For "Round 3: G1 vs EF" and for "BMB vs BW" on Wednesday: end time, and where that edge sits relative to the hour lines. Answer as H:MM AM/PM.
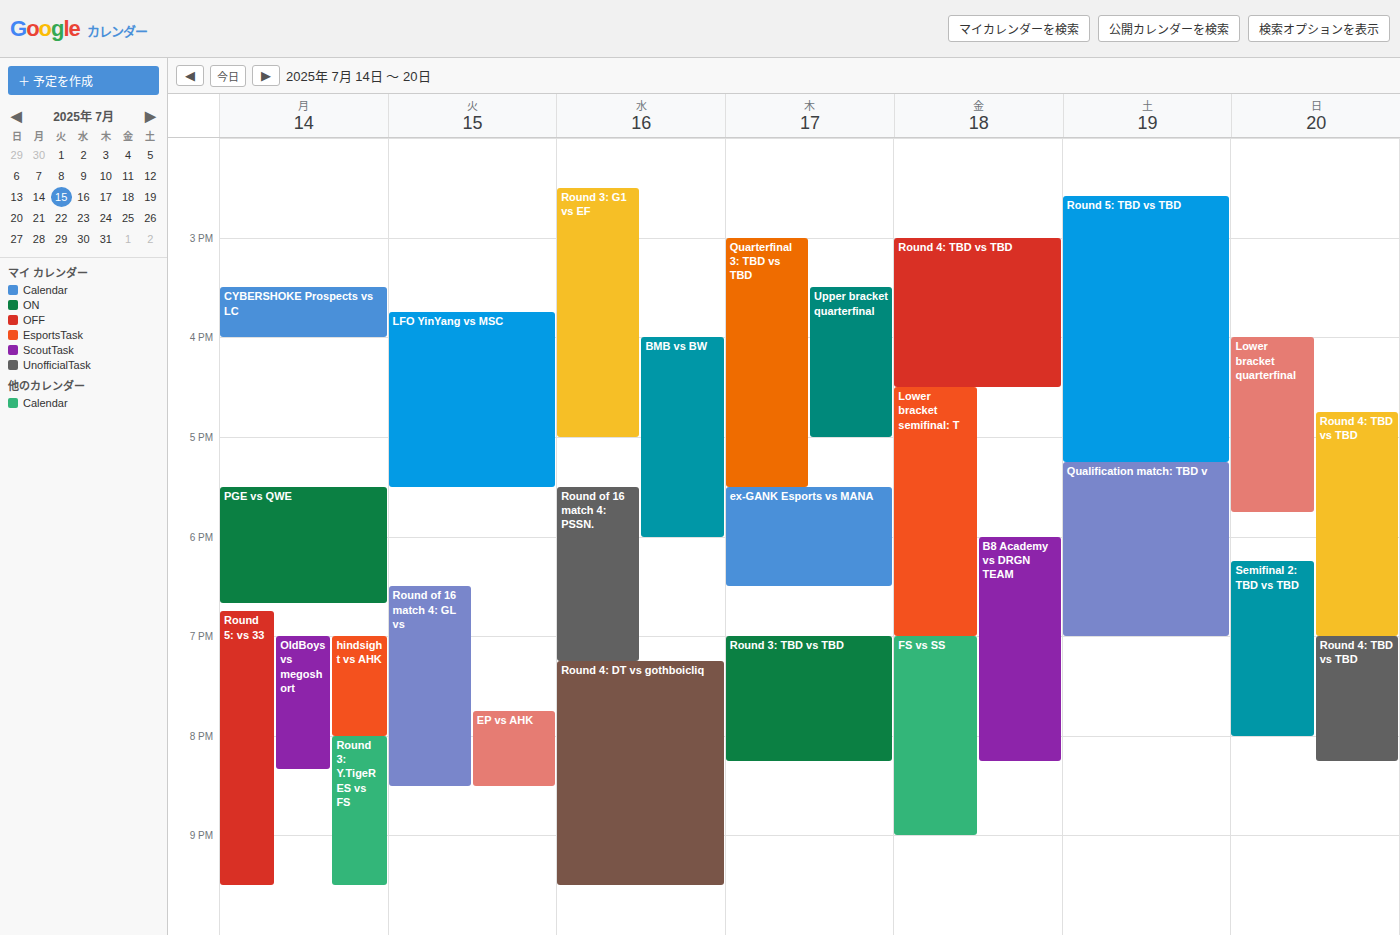
"Round 3: G1 vs EF": 5:00 PM, exactly on the 5 PM line. "BMB vs BW": 6:00 PM, exactly on the 6 PM line.